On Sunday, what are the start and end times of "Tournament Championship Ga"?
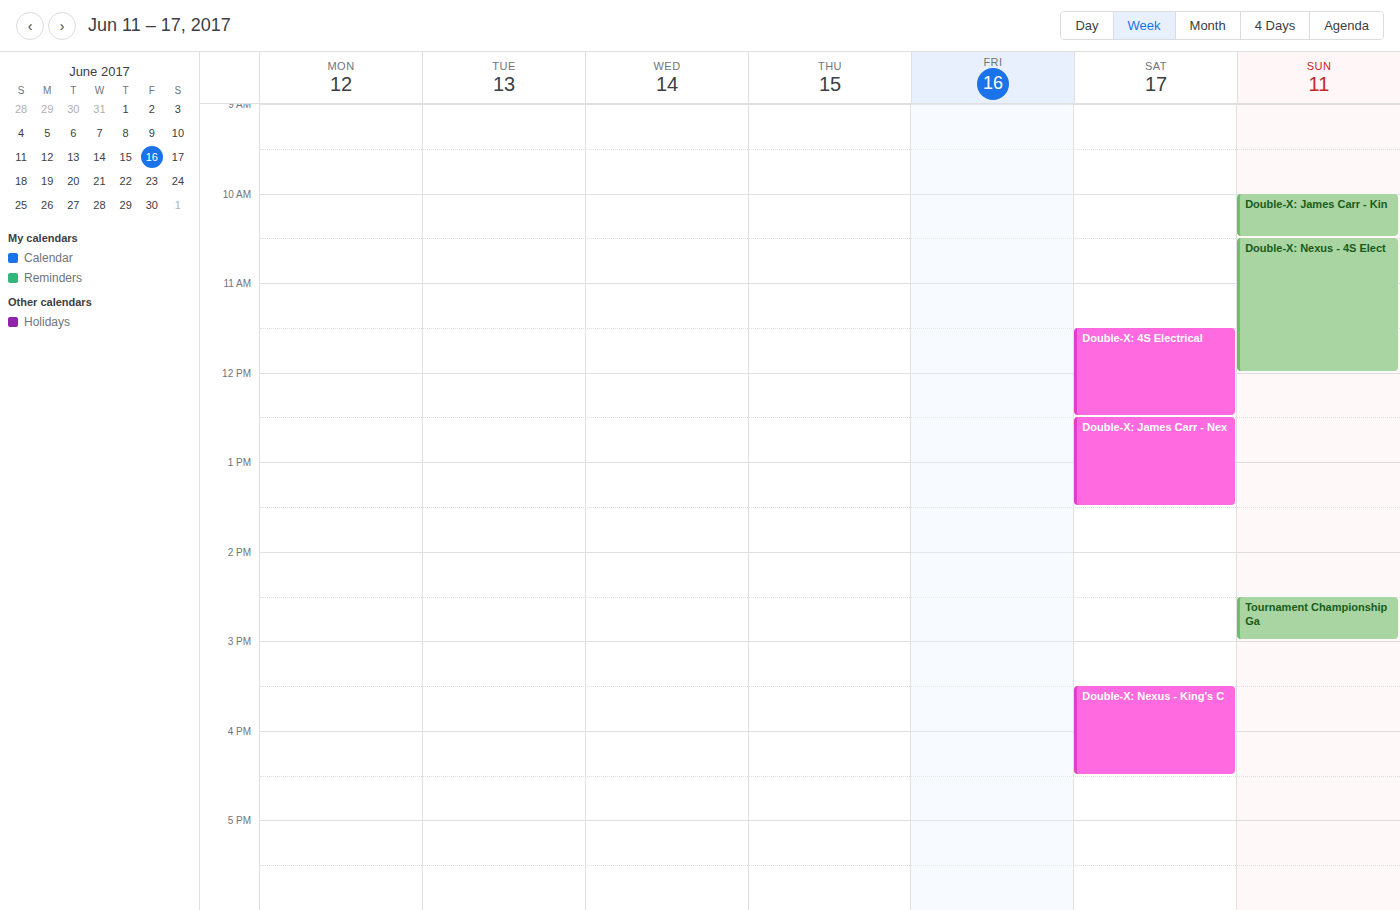
2:30 PM to 3:00 PM